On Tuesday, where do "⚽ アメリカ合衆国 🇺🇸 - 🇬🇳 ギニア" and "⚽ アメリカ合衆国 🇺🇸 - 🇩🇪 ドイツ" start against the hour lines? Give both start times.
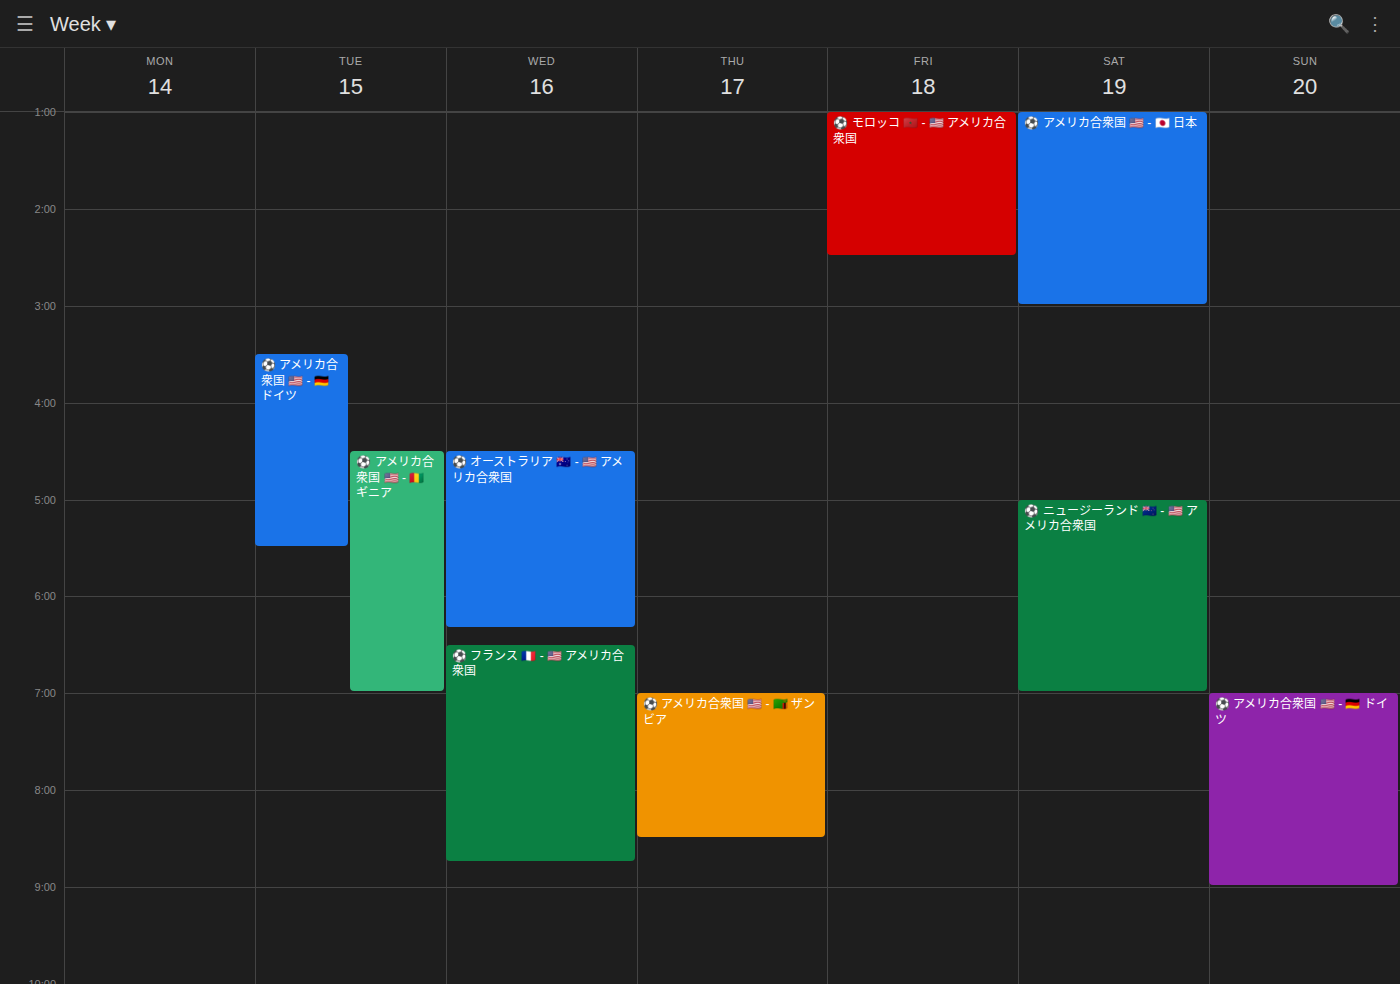
"⚽ アメリカ合衆国 🇺🇸 - 🇬🇳 ギニア": 4:30 PM, halfway between the 4 PM and 5 PM lines. "⚽ アメリカ合衆国 🇺🇸 - 🇩🇪 ドイツ": 3:30 PM, halfway between the 3 PM and 4 PM lines.